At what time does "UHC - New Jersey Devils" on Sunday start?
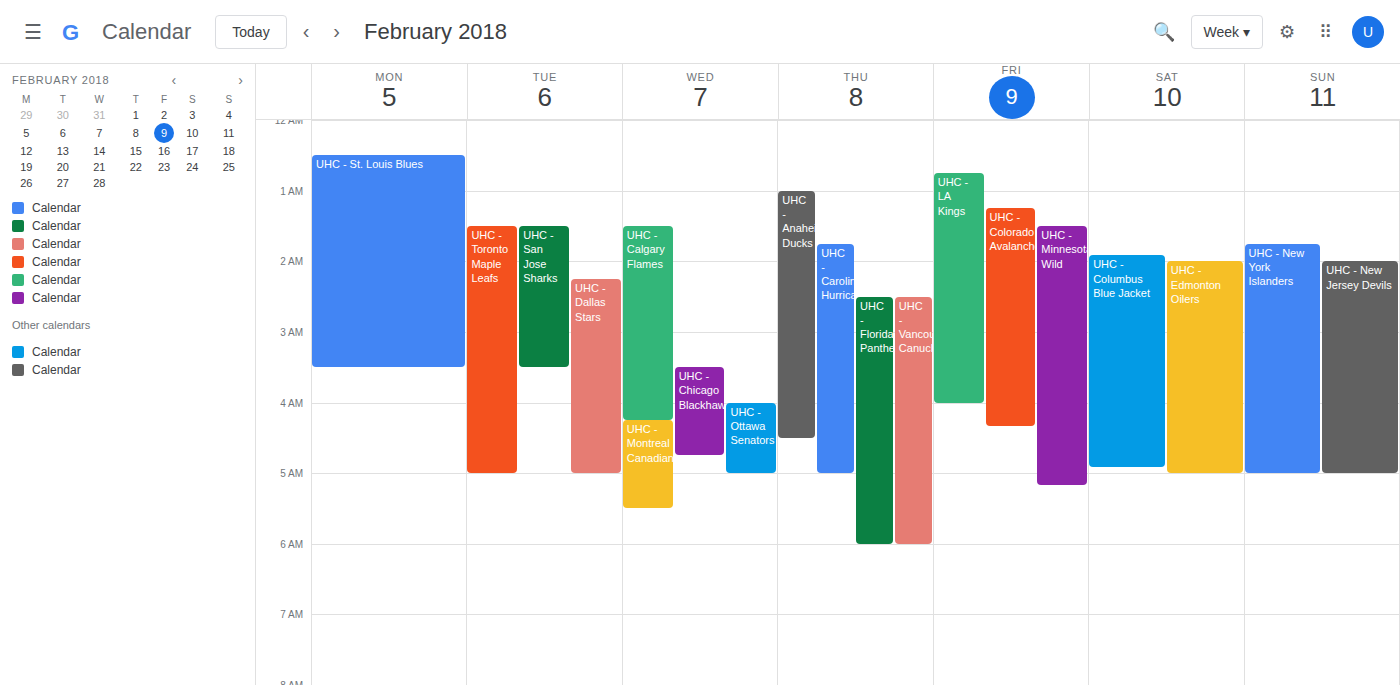
2:00 AM